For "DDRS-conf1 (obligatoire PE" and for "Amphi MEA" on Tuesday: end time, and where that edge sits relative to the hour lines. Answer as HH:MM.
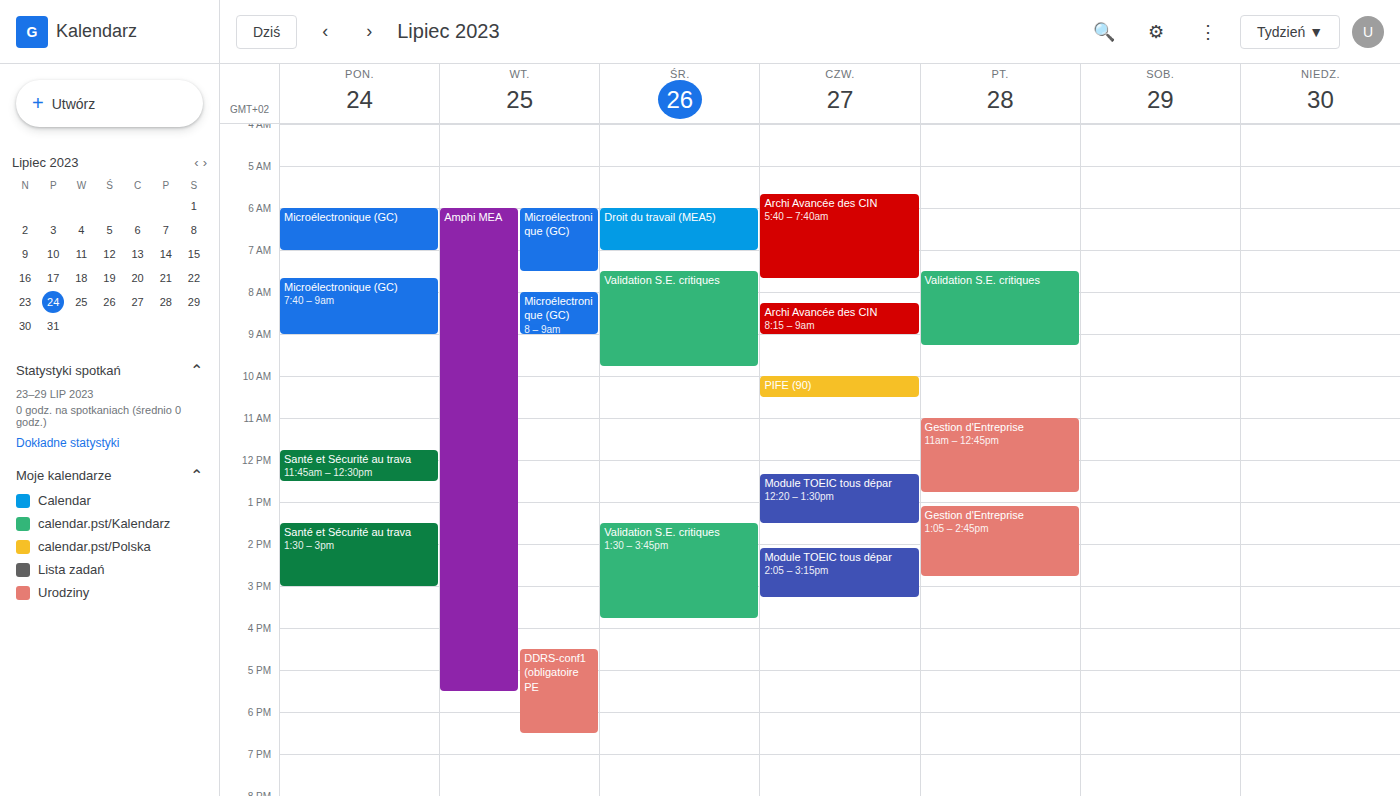
"DDRS-conf1 (obligatoire PE": 18:30, halfway between the 18:00 and 19:00 lines. "Amphi MEA": 17:30, halfway between the 17:00 and 18:00 lines.